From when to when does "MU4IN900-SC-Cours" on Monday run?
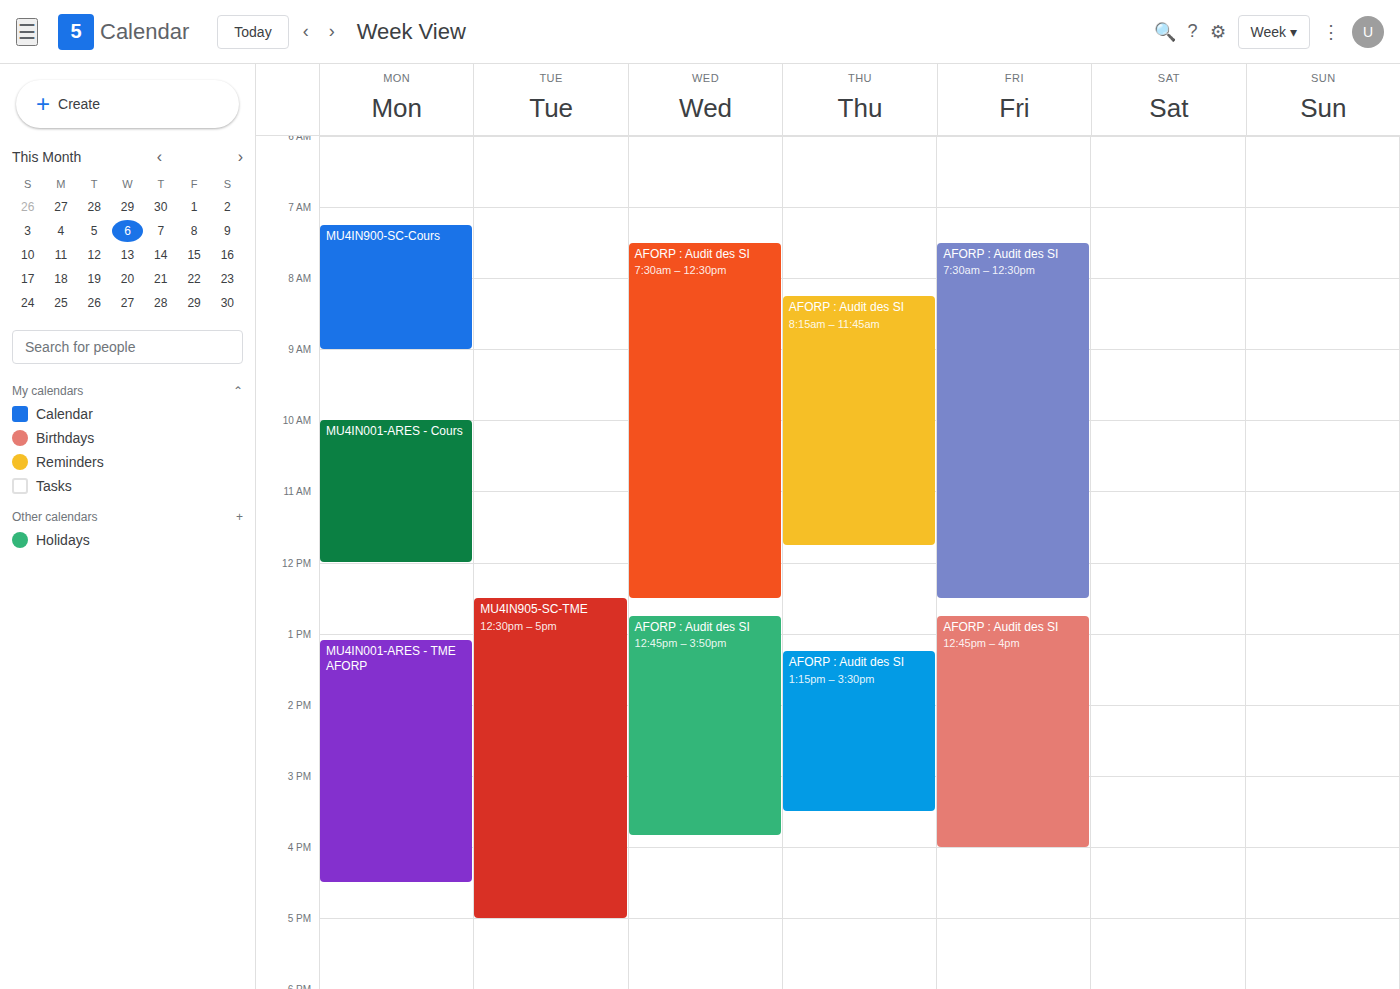
7:15 AM to 9:00 AM